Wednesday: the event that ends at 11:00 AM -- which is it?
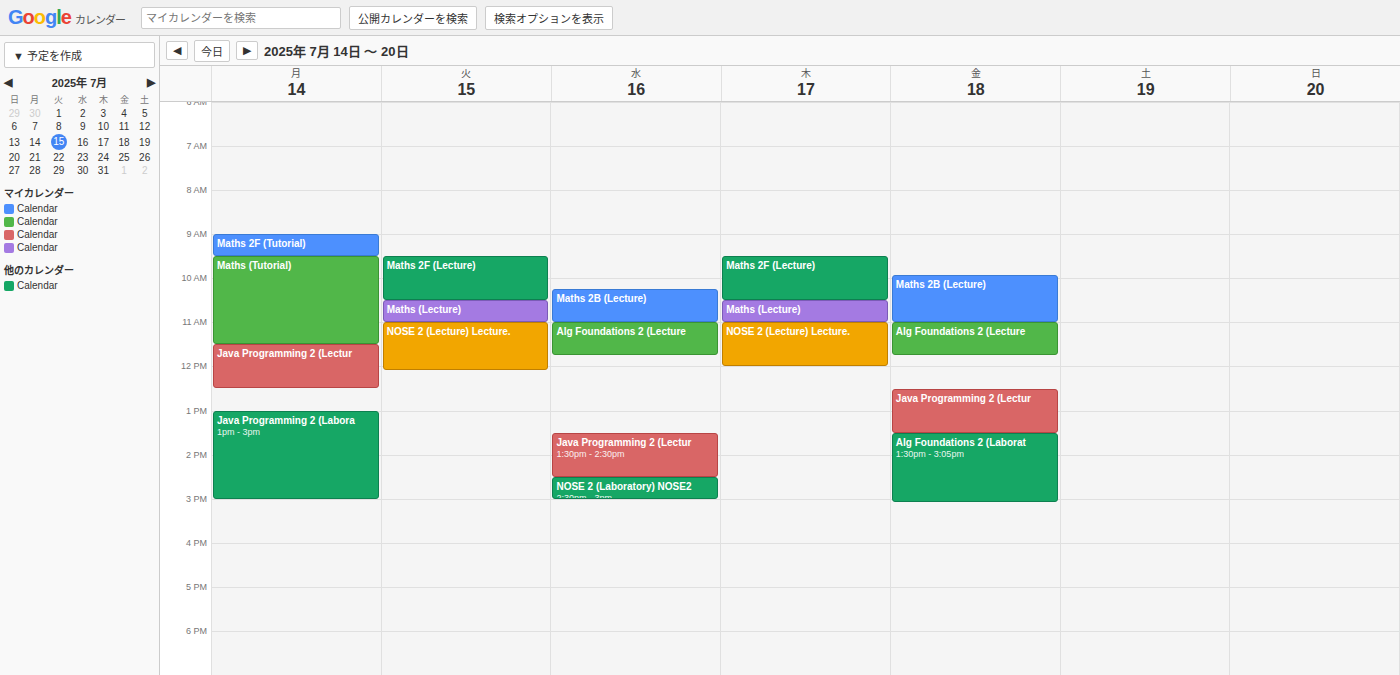
"Maths 2B (Lecture)"